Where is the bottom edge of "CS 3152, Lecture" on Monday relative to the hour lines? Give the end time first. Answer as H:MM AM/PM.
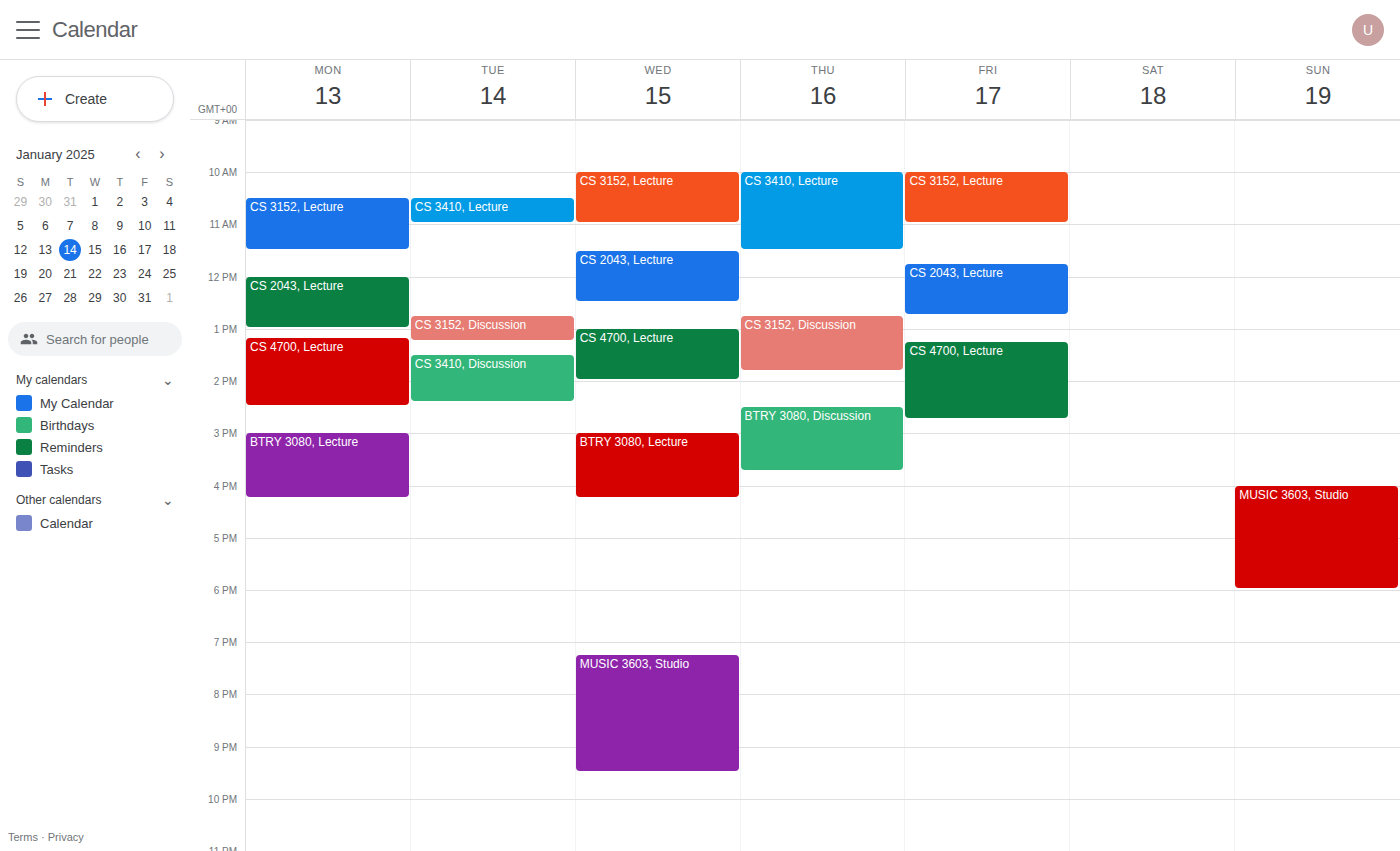
11:30 AM -- halfway between the 11 AM and 12 PM lines.